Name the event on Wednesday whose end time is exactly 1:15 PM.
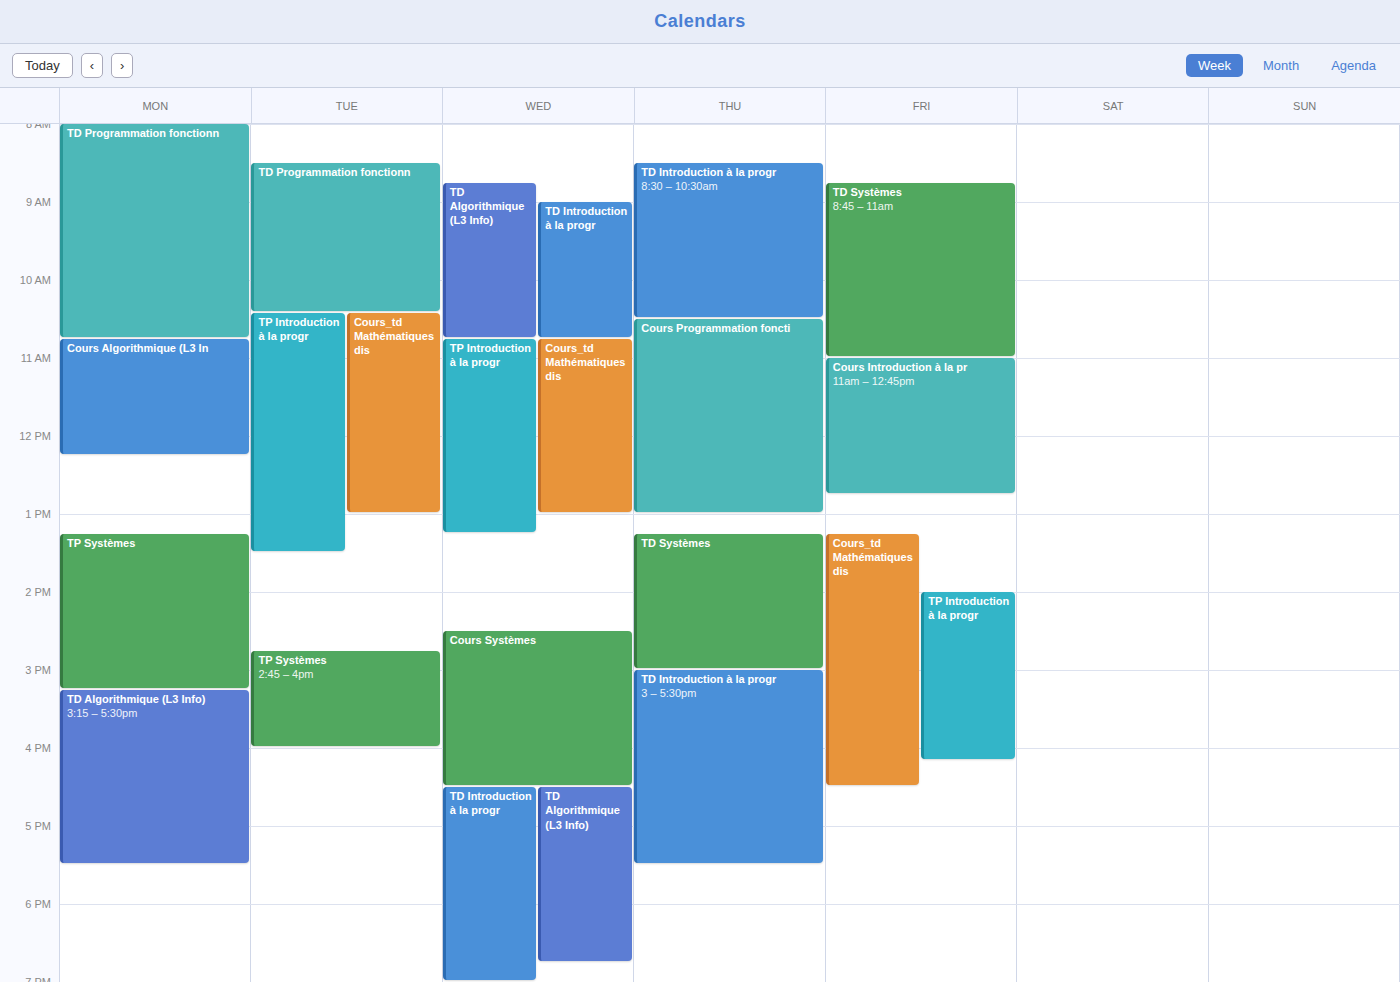
"TP Introduction à la progr"